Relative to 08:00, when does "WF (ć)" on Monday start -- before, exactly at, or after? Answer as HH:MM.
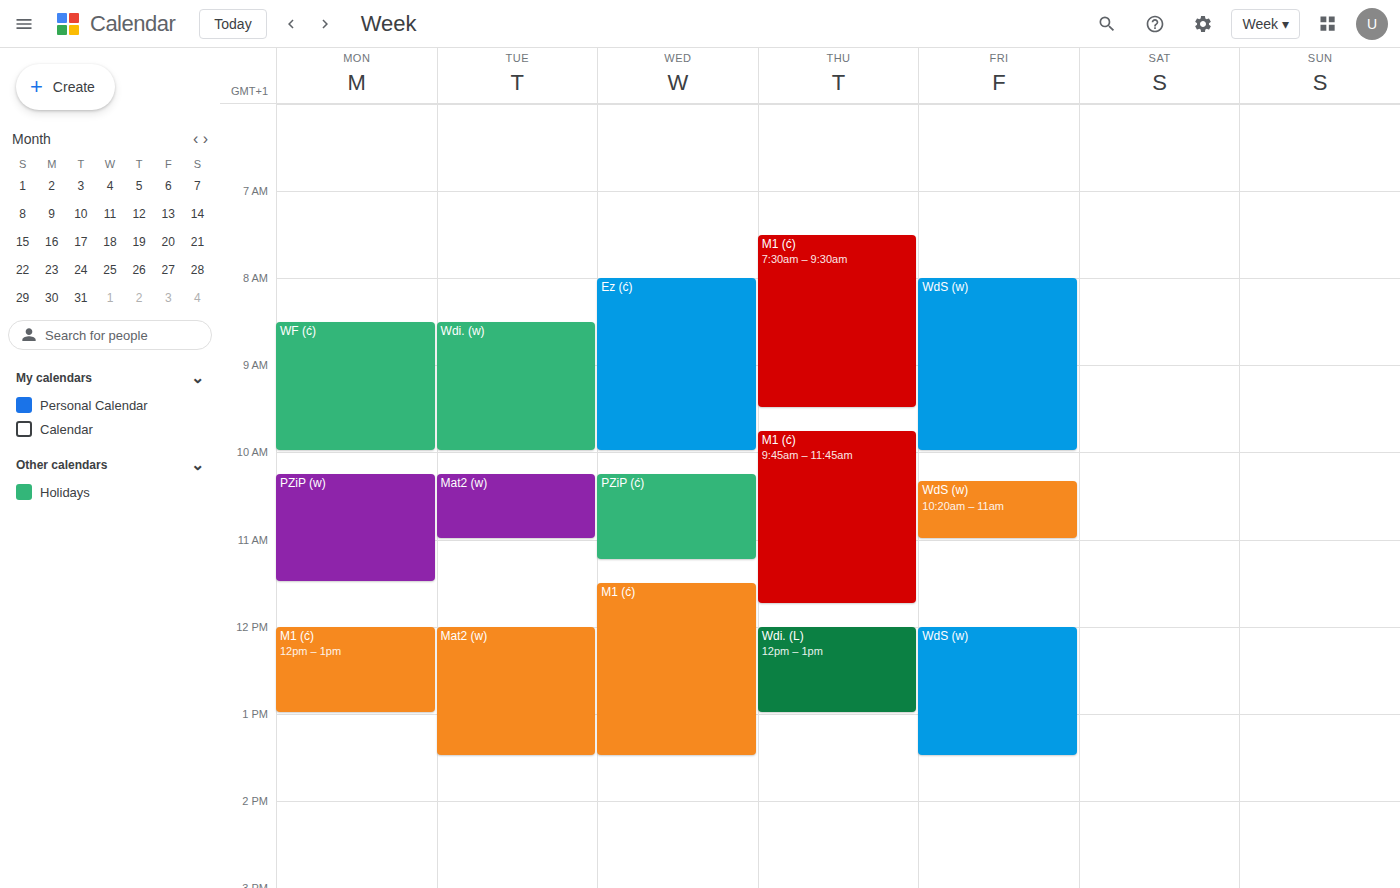
08:30 -- after 08:00, 30 minutes below the 08:00 line.